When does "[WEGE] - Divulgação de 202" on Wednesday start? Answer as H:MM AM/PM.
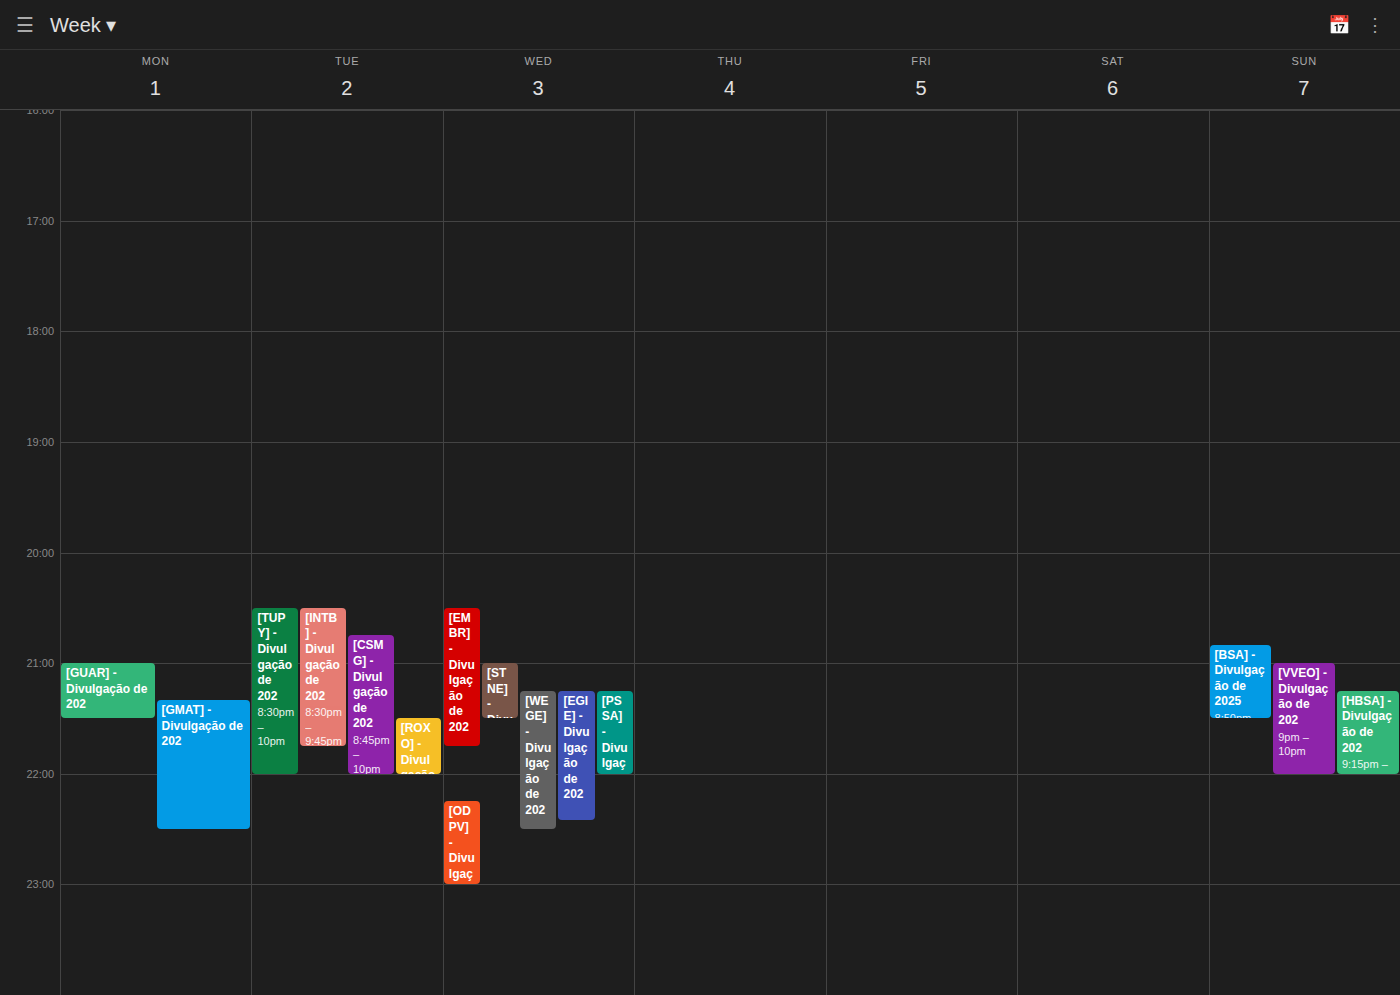
9:15 PM